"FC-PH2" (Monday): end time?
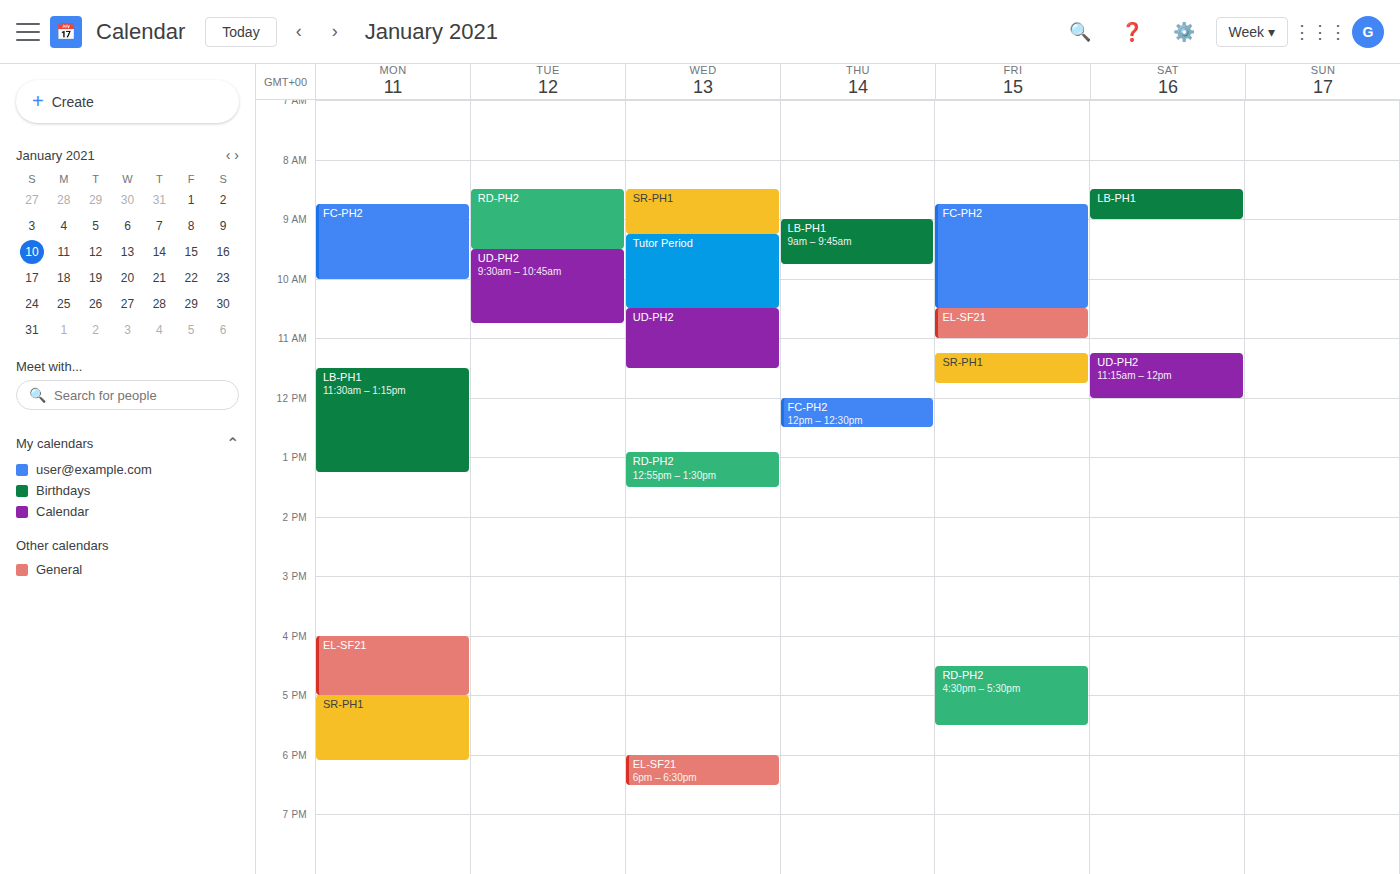
10:00 AM